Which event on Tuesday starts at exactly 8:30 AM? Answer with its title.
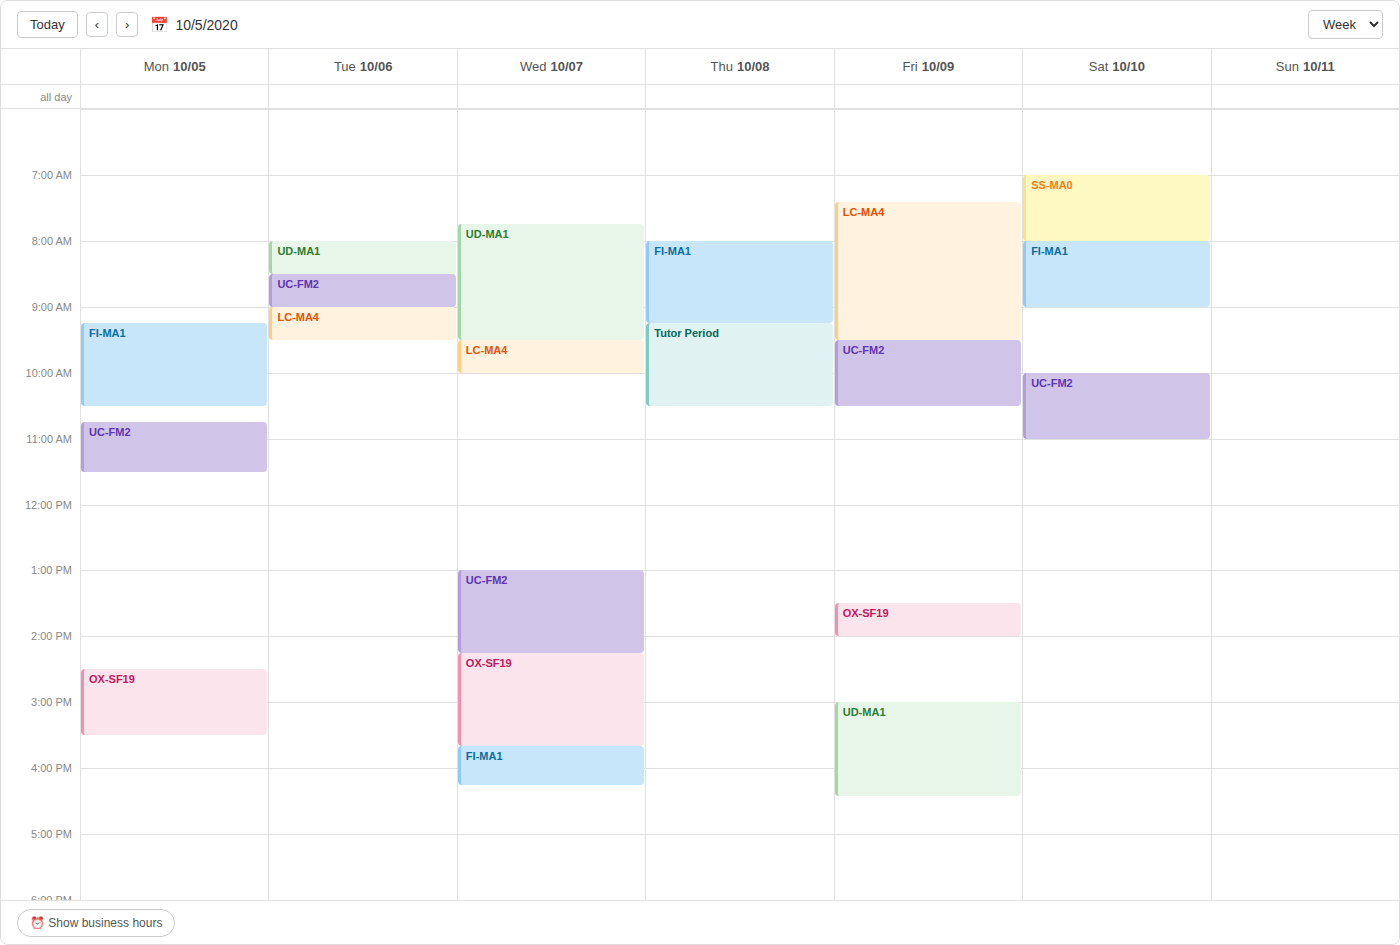
"UC-FM2"